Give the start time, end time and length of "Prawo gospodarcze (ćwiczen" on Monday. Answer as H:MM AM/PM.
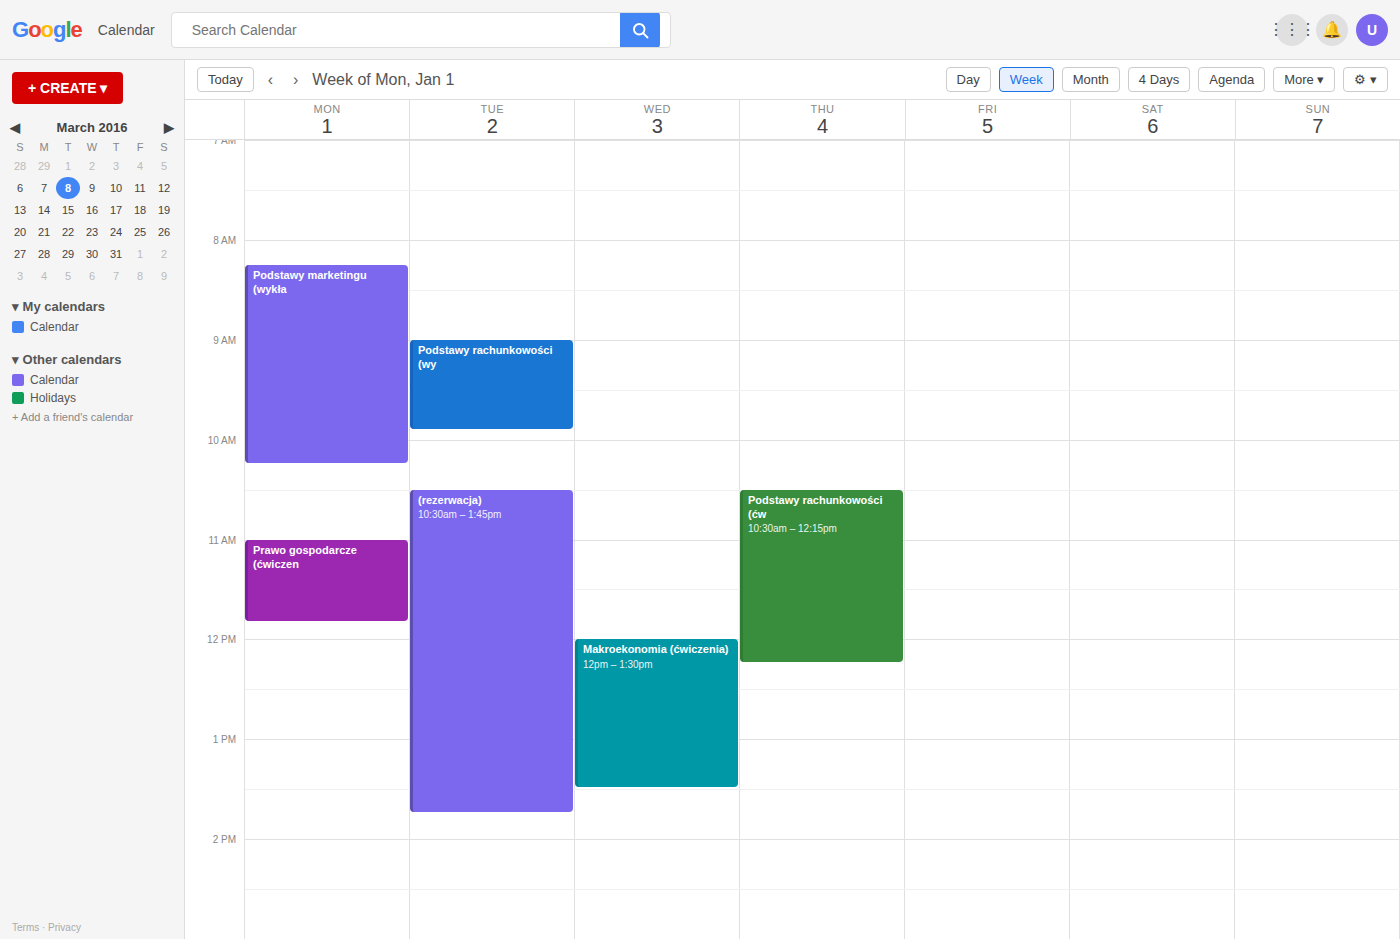
11:00 AM to 11:50 AM, 50 minutes